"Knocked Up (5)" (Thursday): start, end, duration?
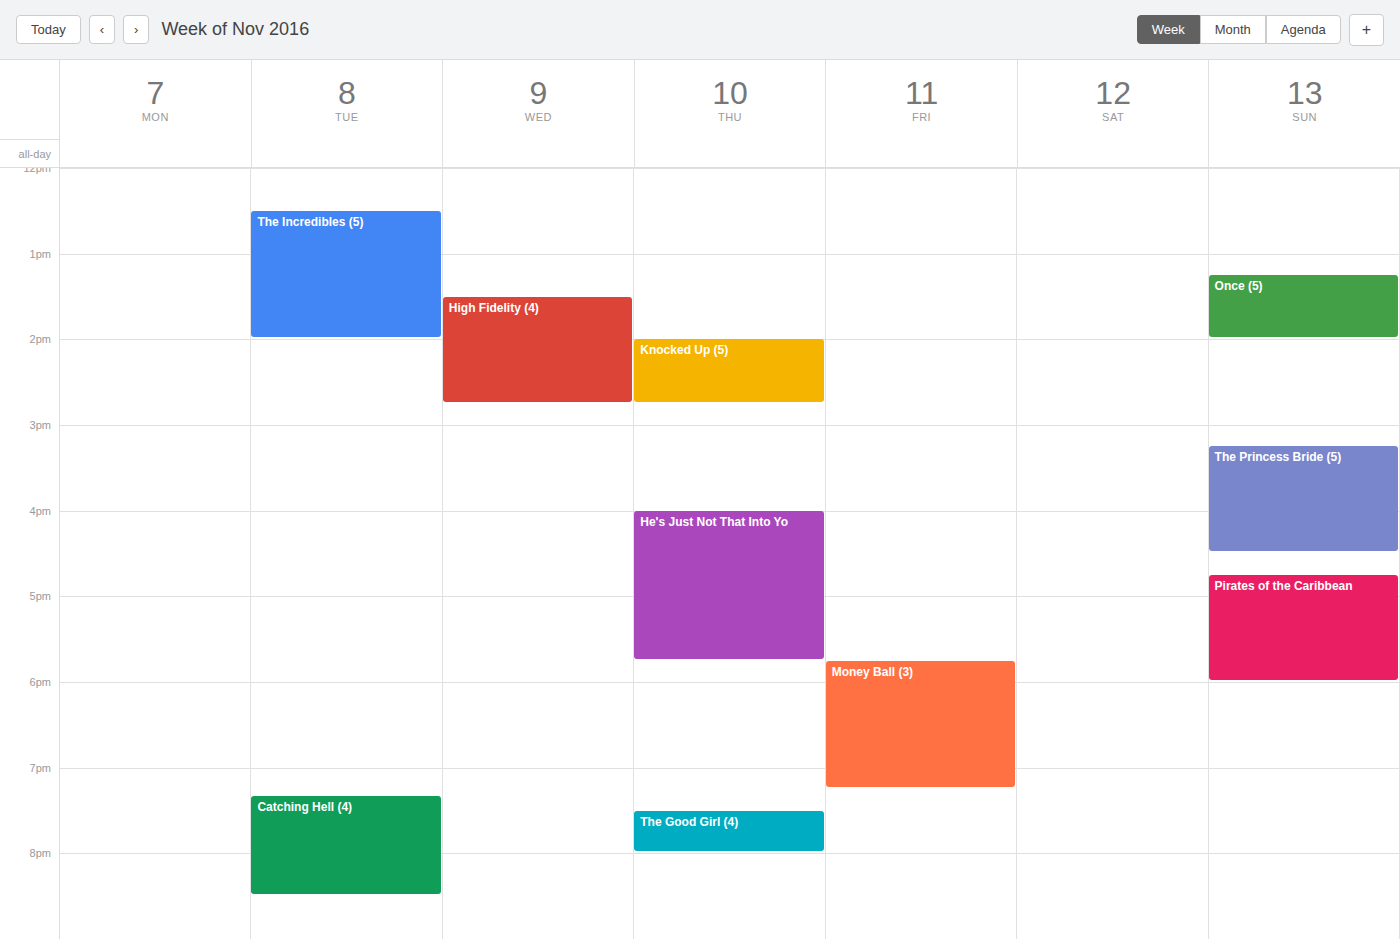
2:00 PM to 2:45 PM, 45 minutes